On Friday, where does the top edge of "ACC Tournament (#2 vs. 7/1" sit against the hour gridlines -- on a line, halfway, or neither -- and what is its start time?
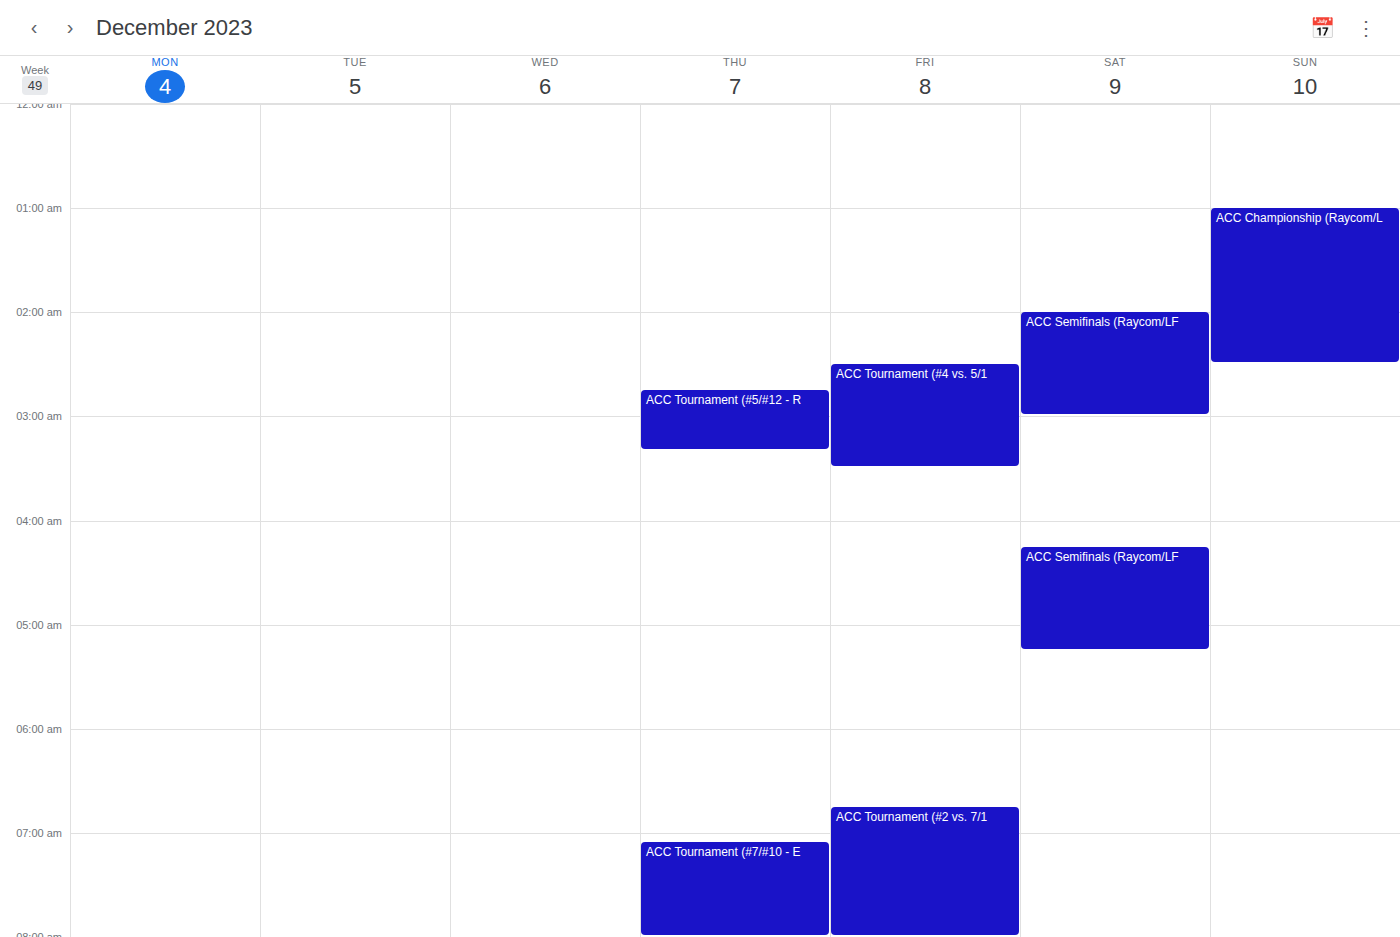
06:45 -- neither: three quarters of the way from the 06:00 line to the 07:00 line.